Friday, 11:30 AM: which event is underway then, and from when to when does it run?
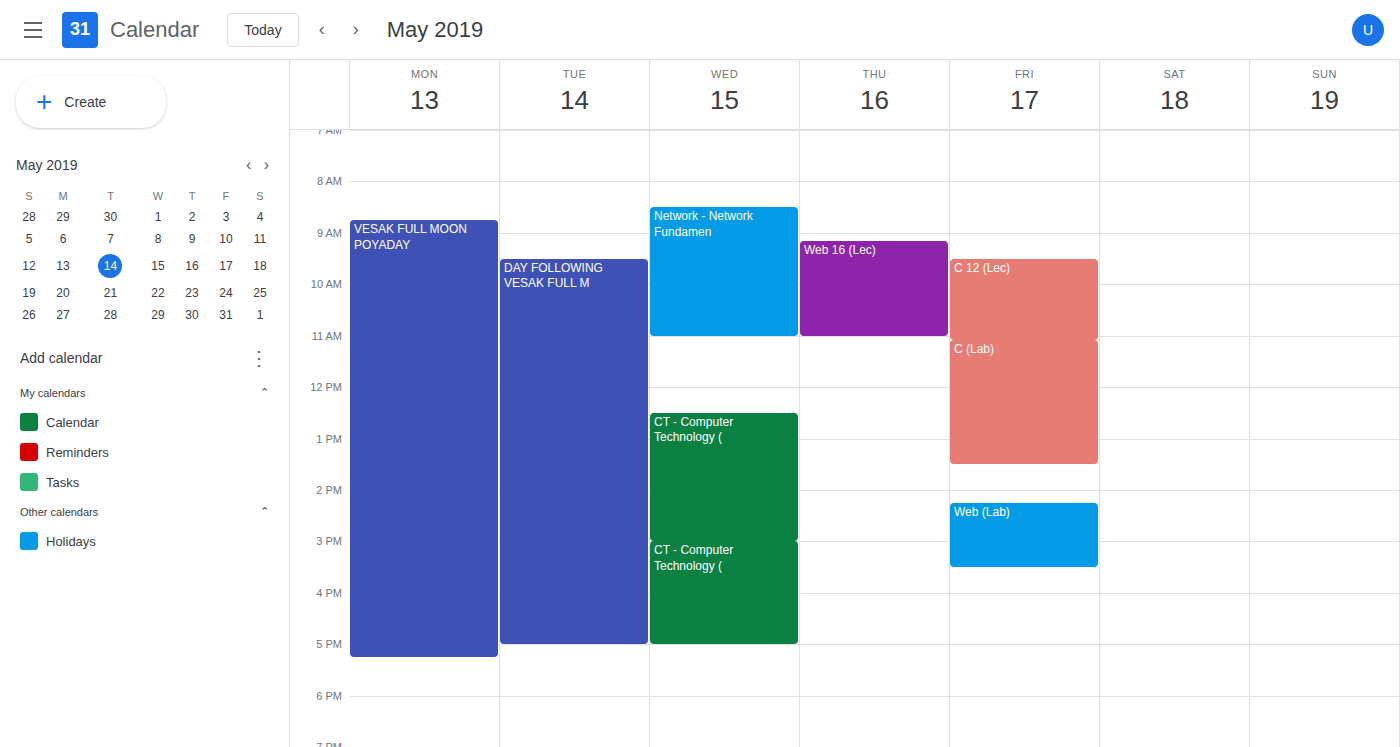
"C (Lab)", 11:05 AM to 1:30 PM